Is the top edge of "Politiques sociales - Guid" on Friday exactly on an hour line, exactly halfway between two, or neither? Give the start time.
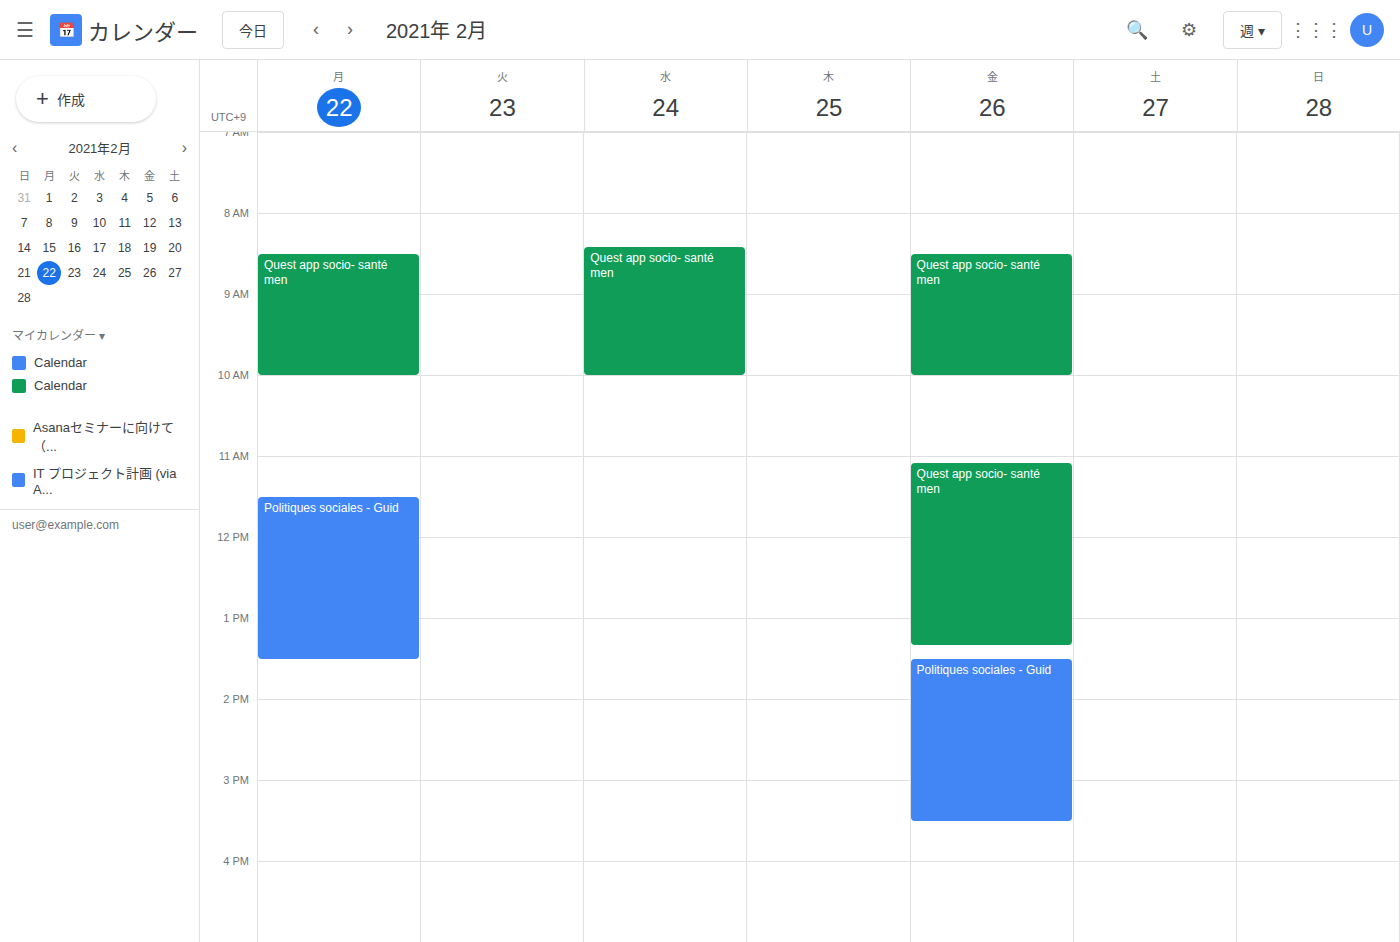
1:30 PM -- halfway between the 1 PM and 2 PM lines.